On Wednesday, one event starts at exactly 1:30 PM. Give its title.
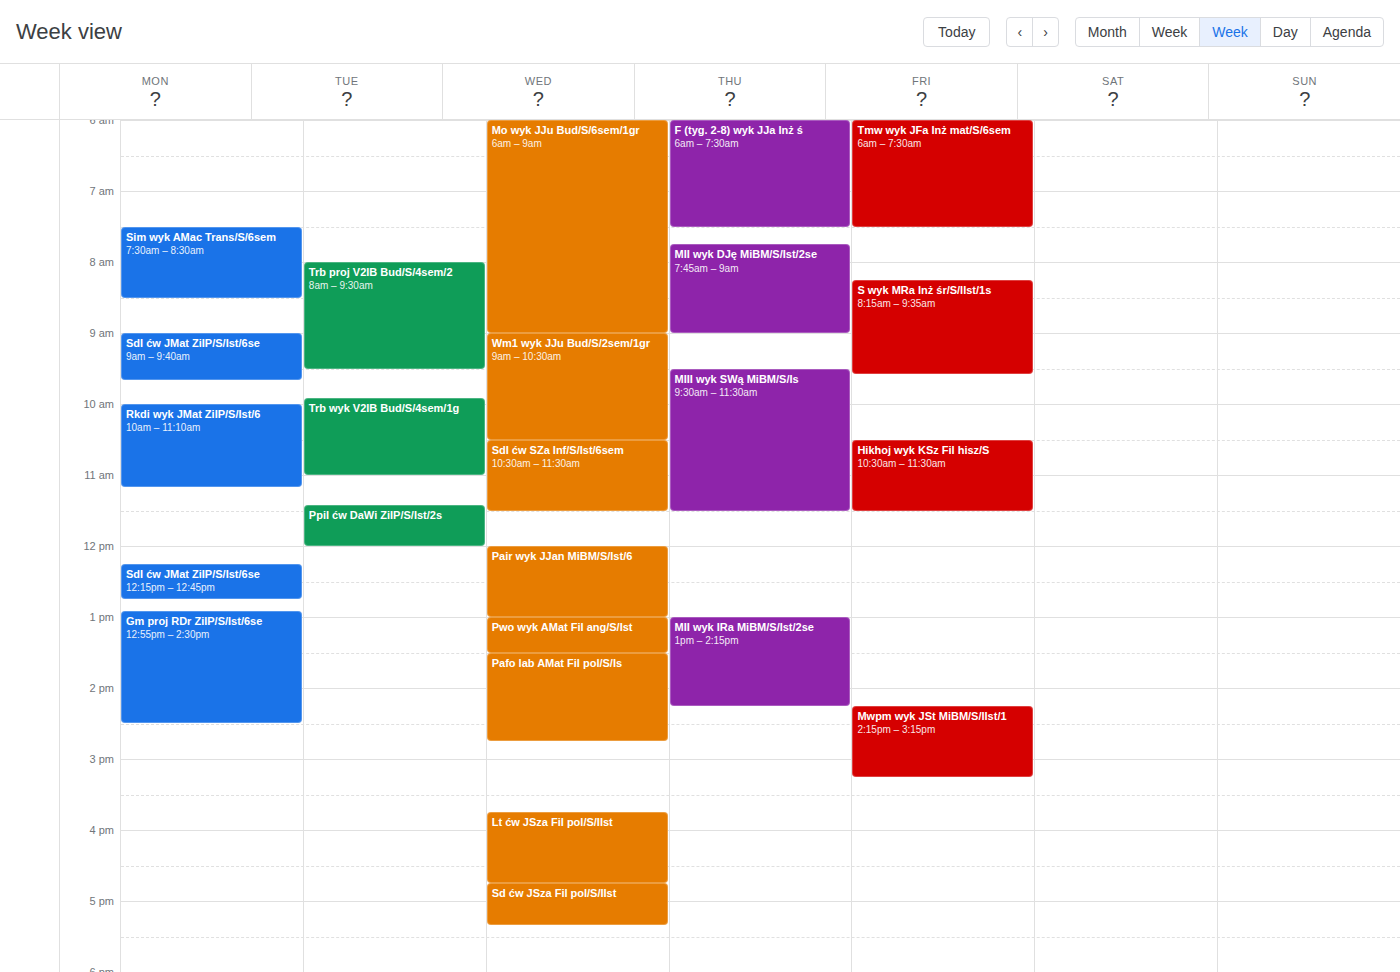
"Pafo lab AMat Fil pol/S/Is"